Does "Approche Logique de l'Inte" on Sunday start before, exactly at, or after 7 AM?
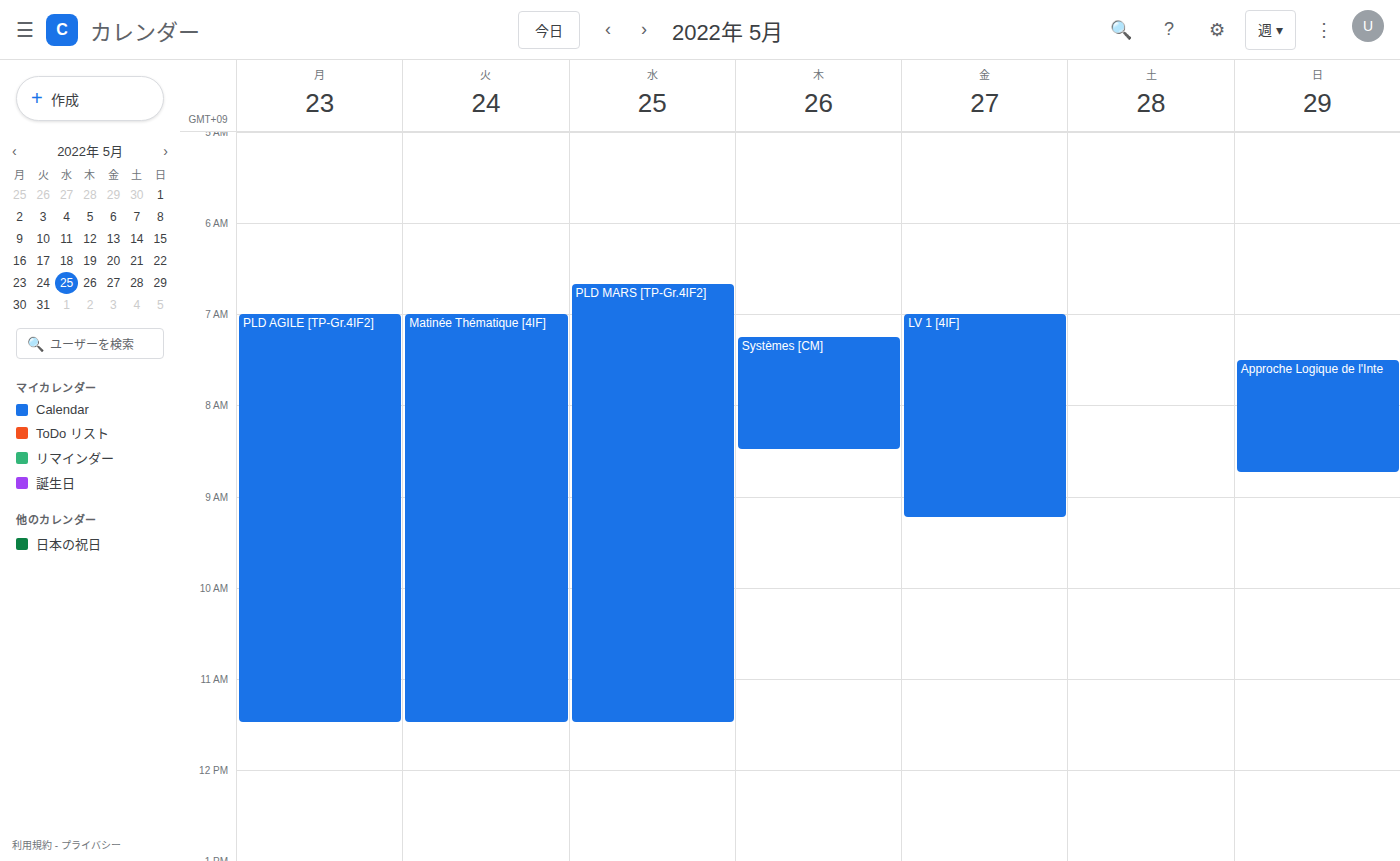
7:30 AM -- after 7 AM, 30 minutes below the 7 AM line.